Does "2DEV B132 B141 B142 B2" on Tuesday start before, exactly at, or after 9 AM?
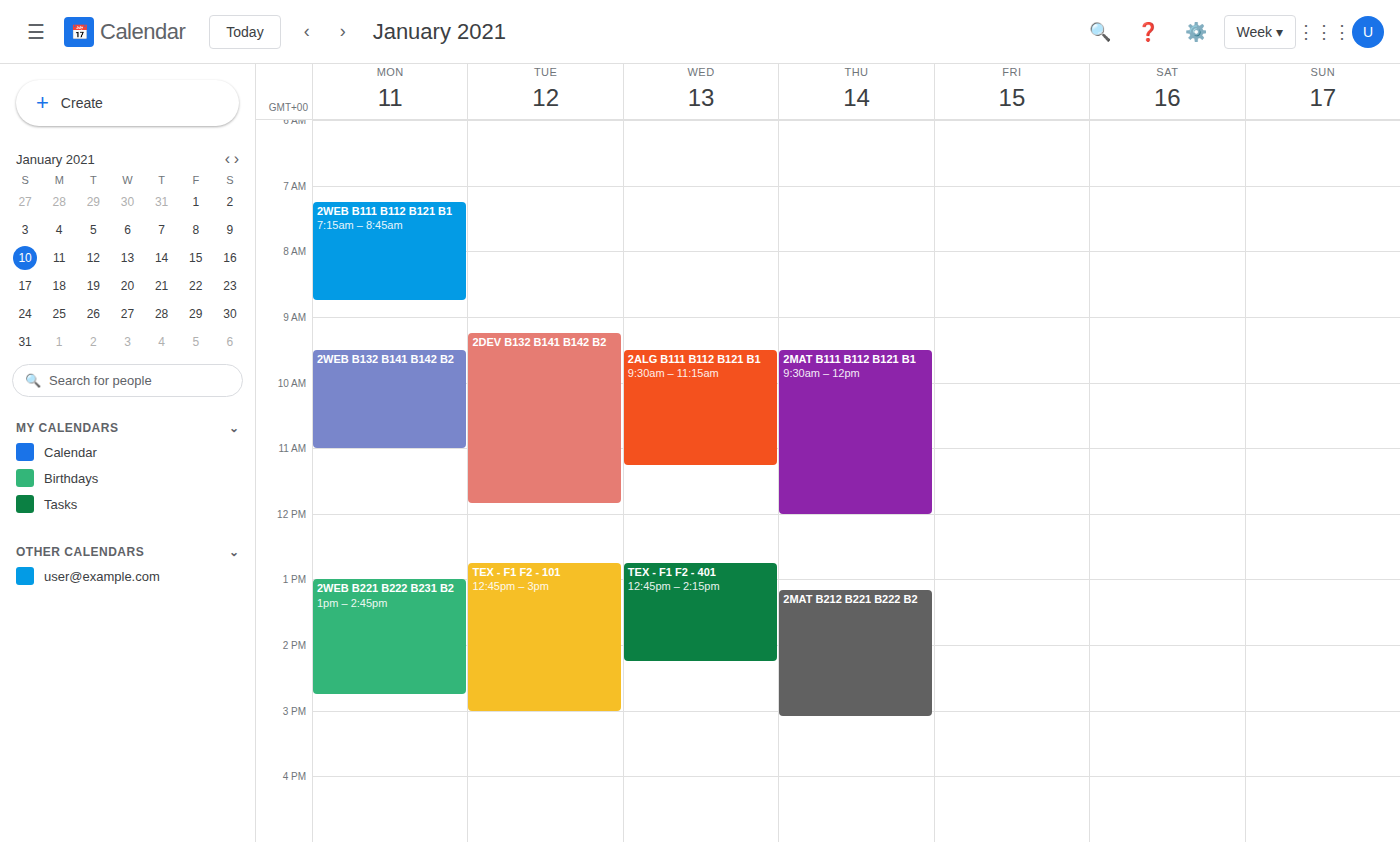
9:15 AM -- after 9 AM, 15 minutes below the 9 AM line.